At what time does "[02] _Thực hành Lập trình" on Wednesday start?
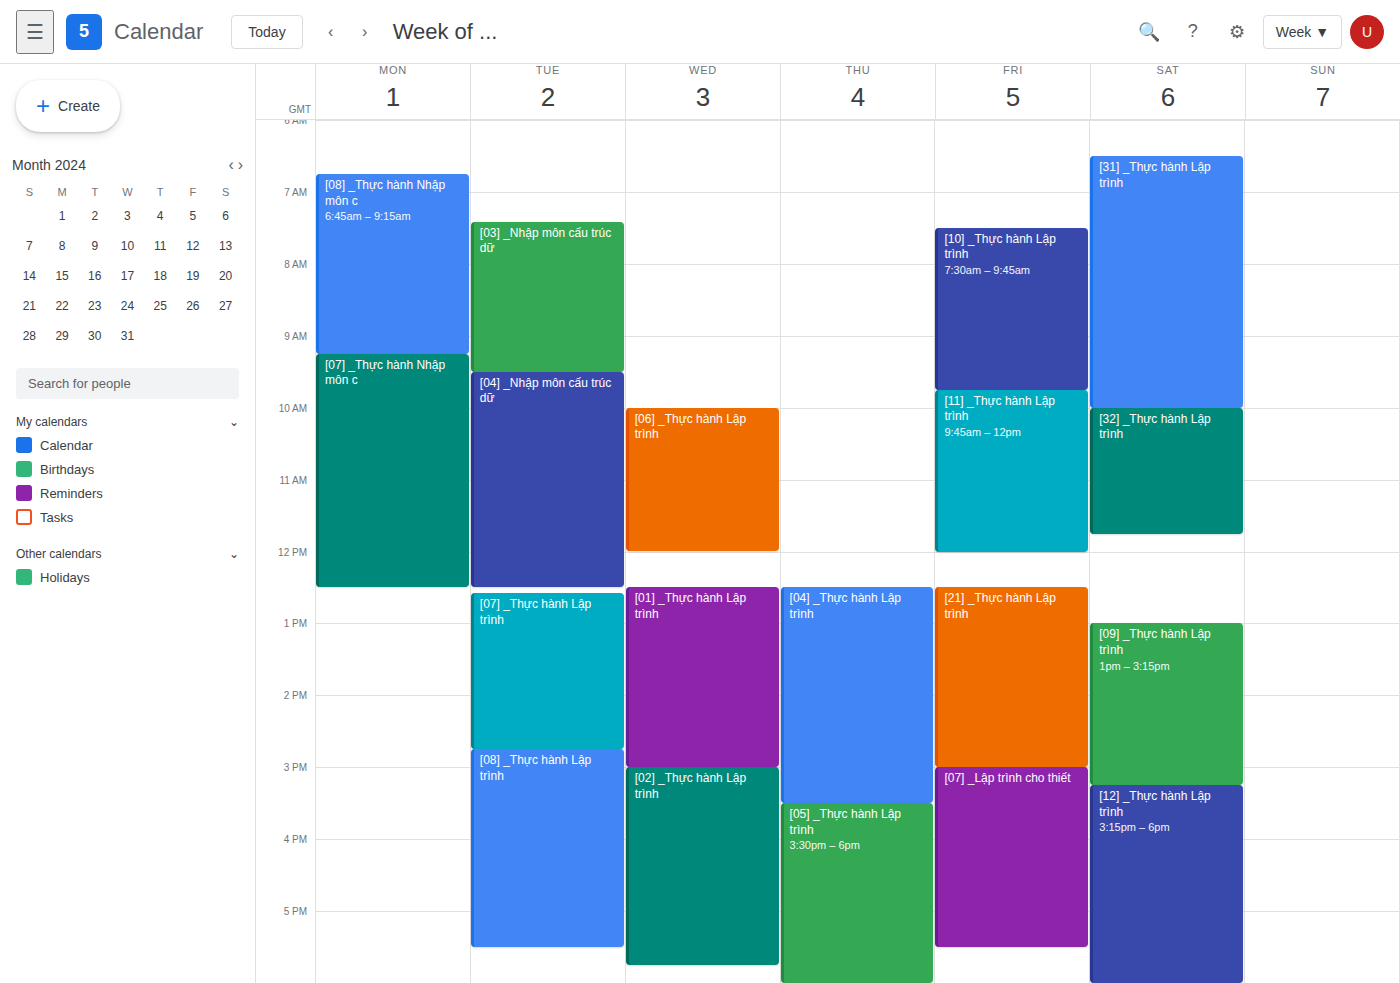
3:00 PM